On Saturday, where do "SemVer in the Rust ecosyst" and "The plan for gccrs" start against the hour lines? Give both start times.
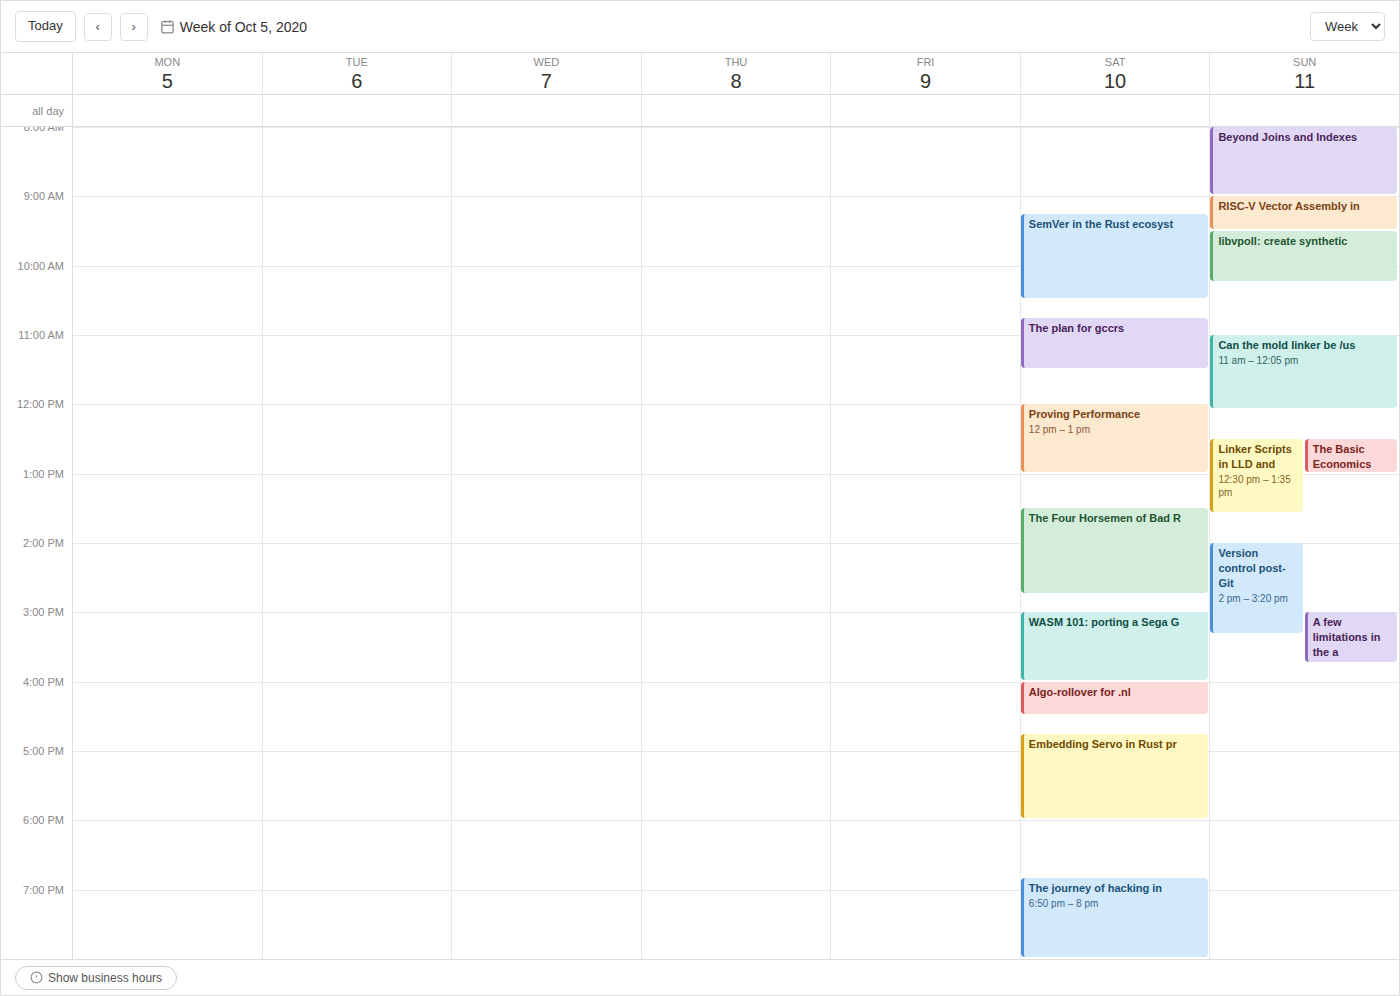
"SemVer in the Rust ecosyst": 9:15 AM, neither: a quarter of the way from the 9 AM line to the 10 AM line. "The plan for gccrs": 10:45 AM, neither: three quarters of the way from the 10 AM line to the 11 AM line.